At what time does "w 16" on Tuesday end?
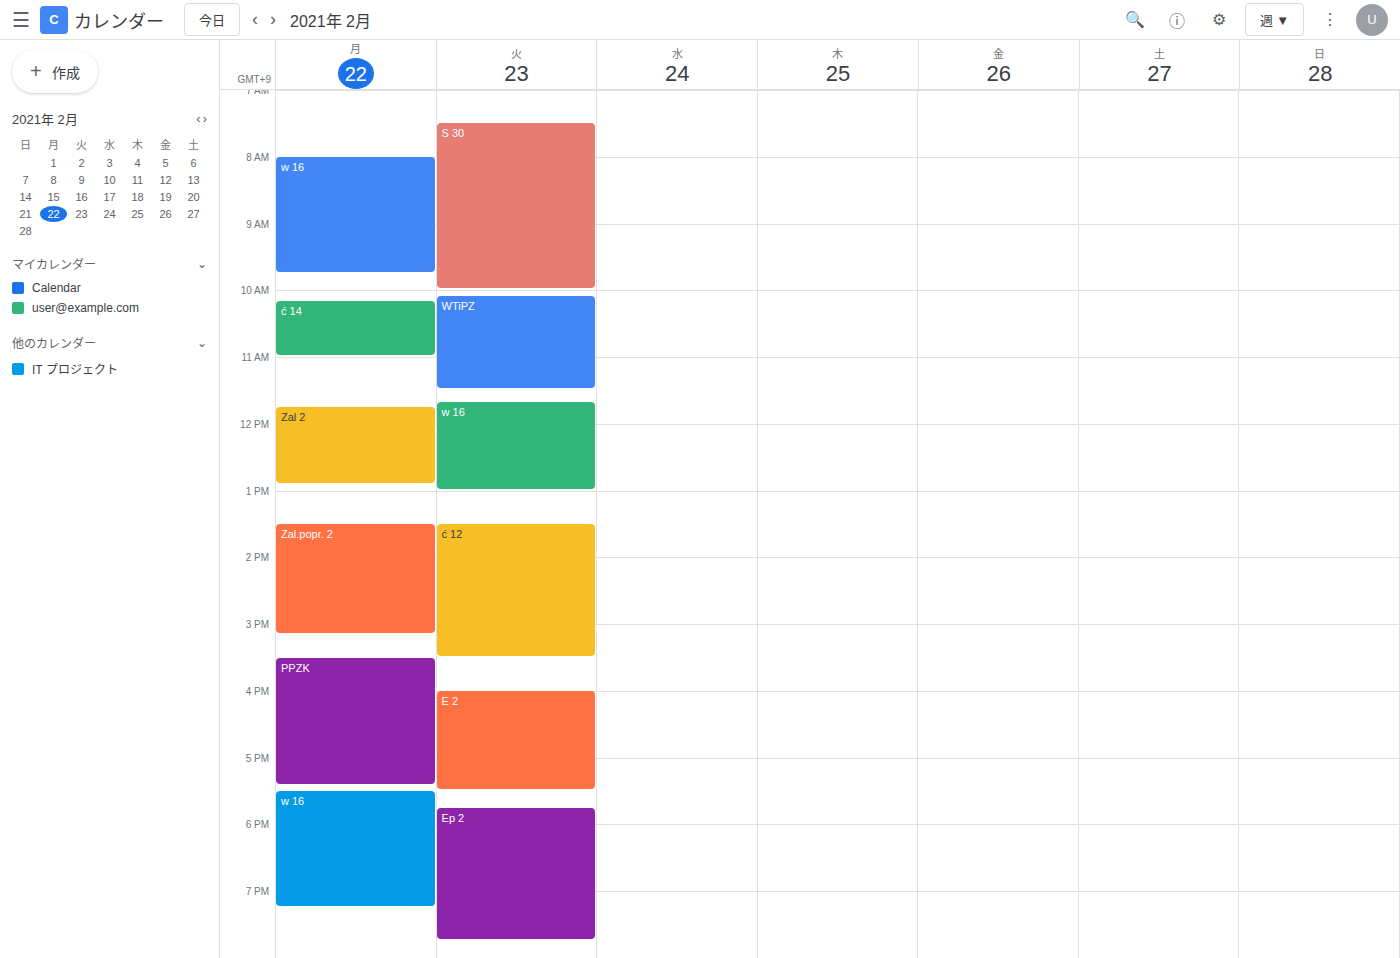
1:00 PM